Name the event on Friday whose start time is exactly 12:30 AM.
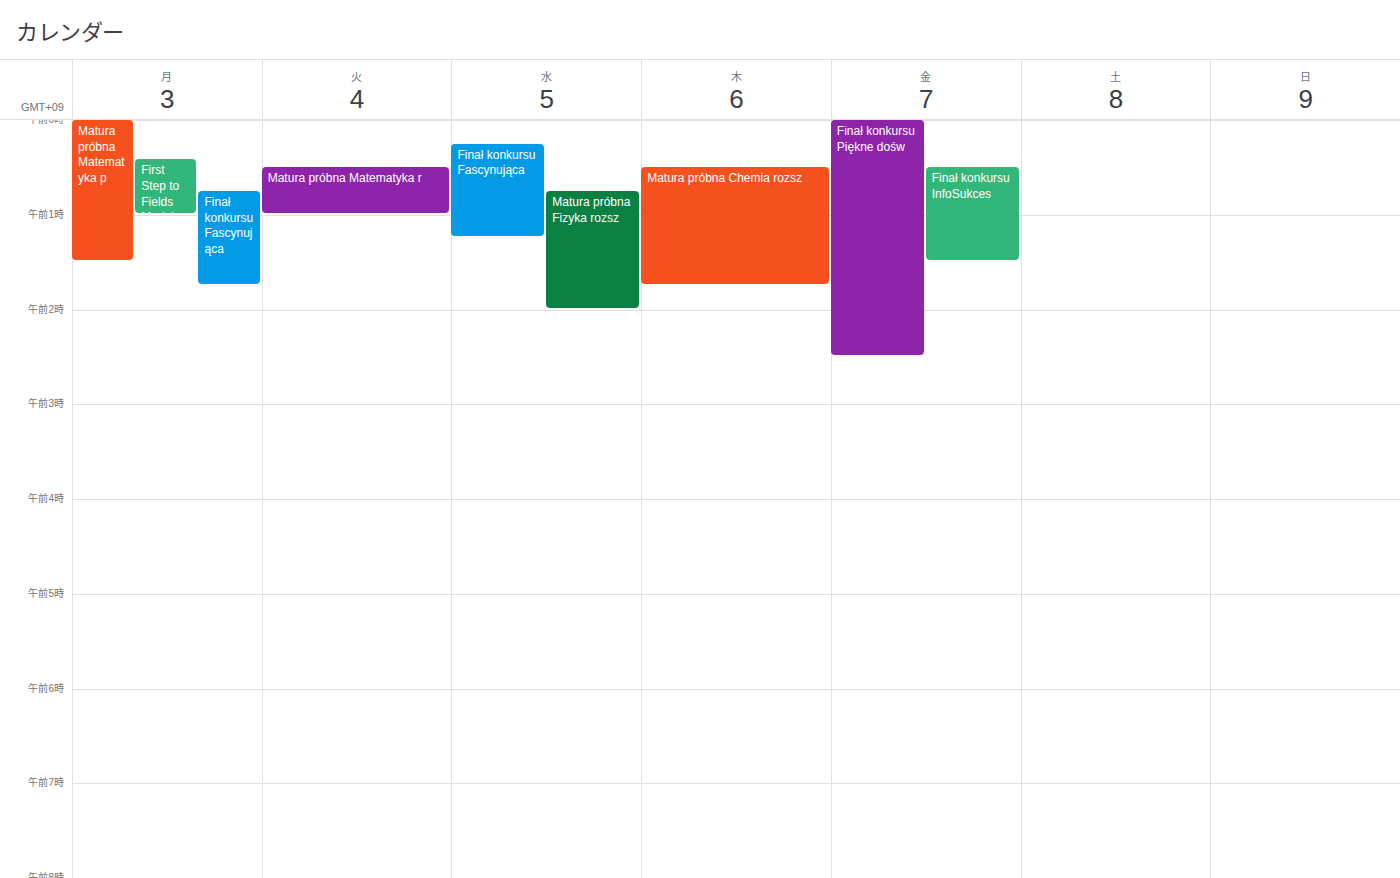
"Finał konkursu InfoSukces"